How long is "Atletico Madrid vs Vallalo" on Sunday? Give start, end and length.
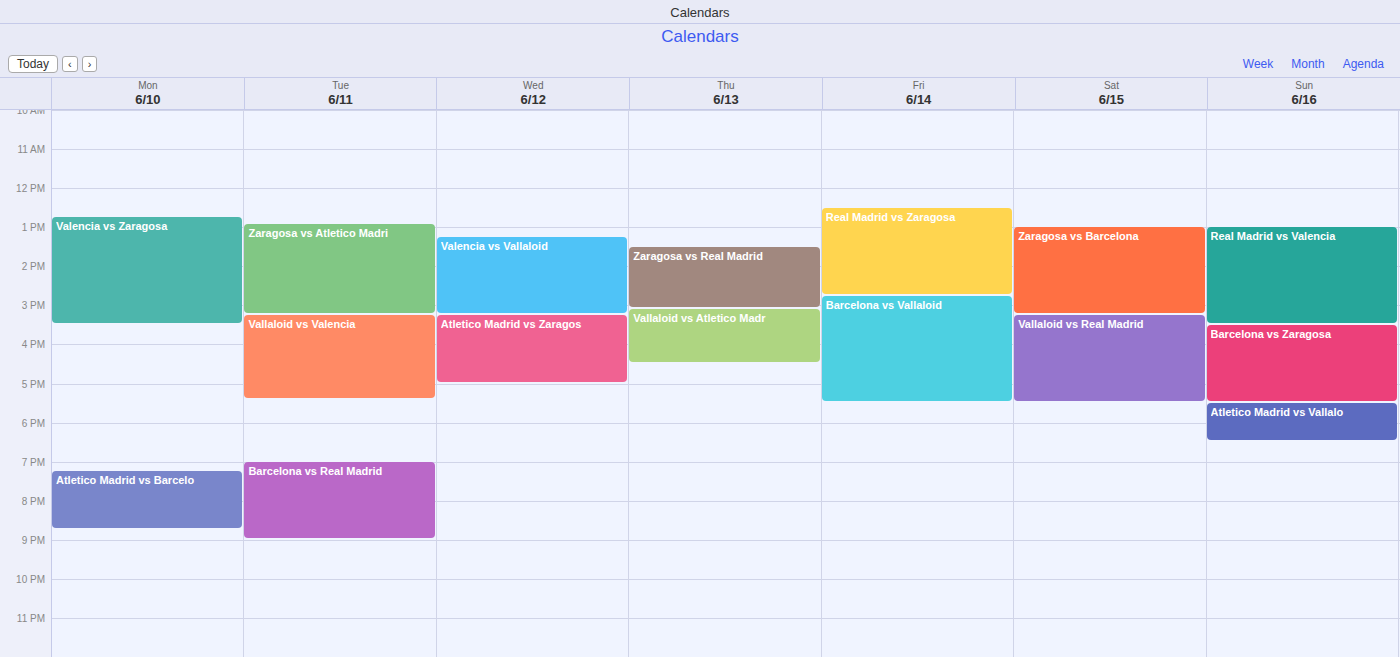
5:30 PM to 6:30 PM, 1 hour